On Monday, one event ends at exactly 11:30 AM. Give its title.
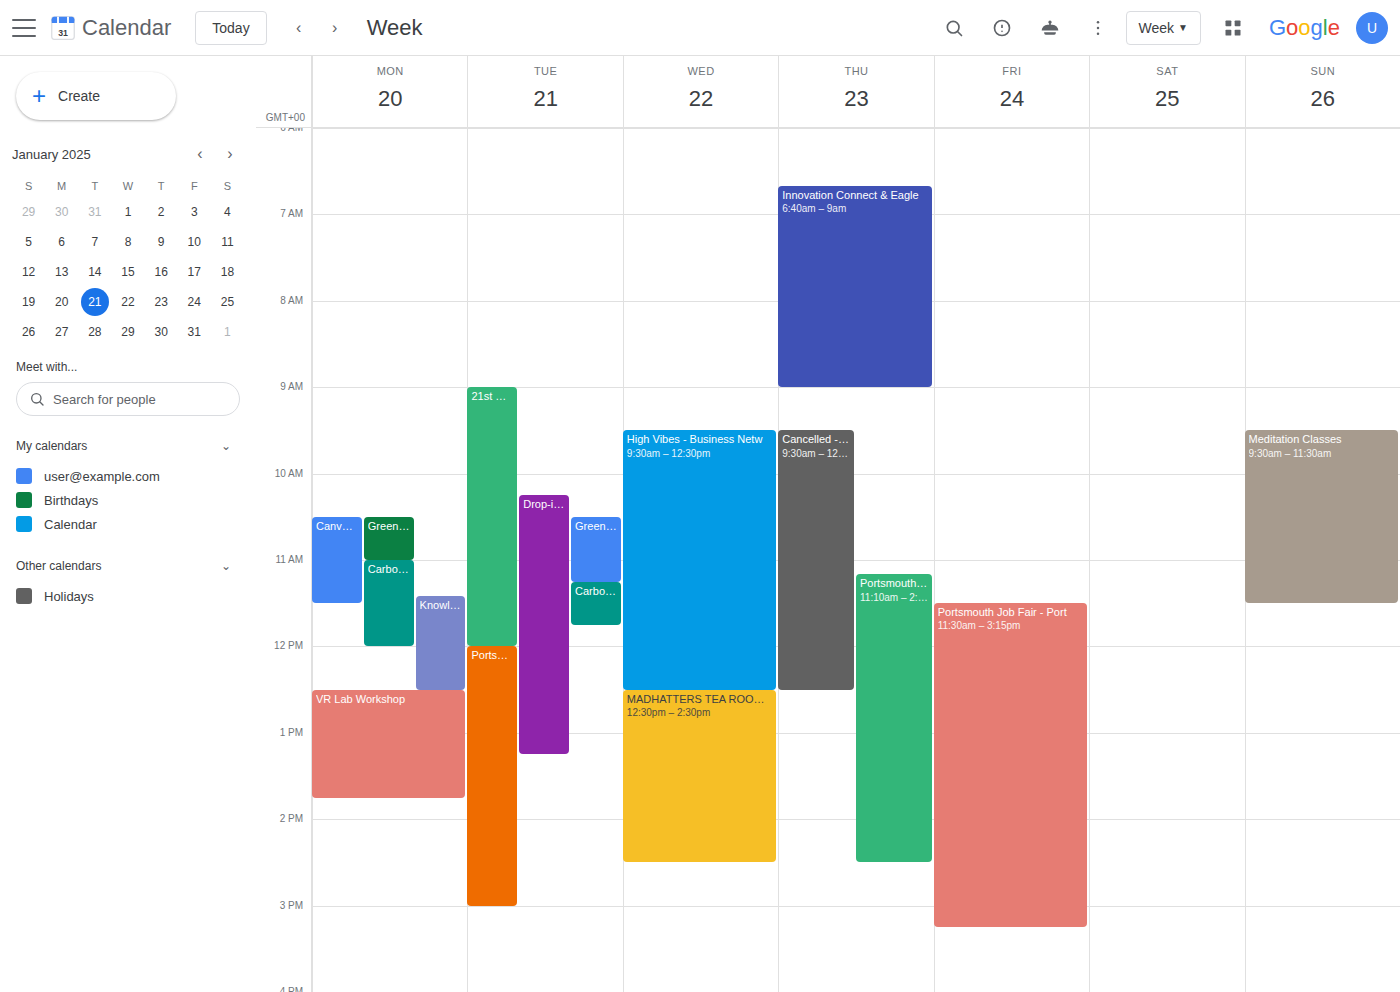
"Canva Clinic"